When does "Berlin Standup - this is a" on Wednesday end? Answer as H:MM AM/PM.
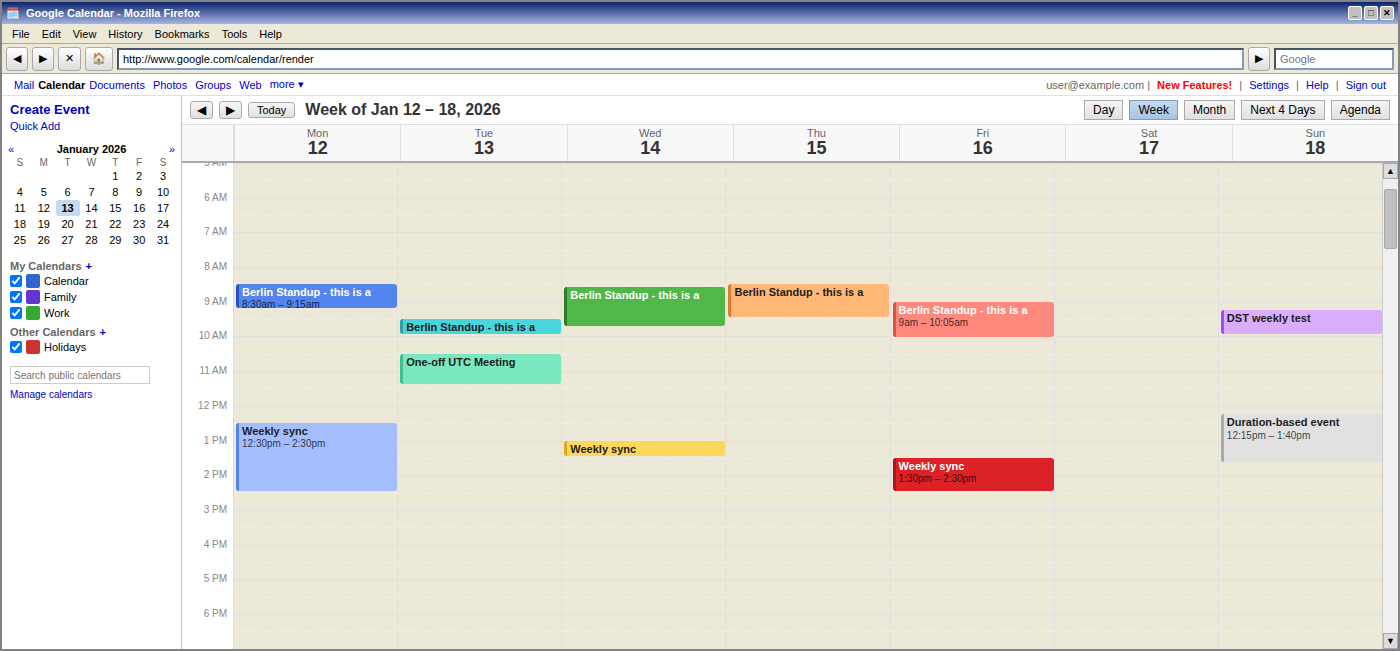
9:45 AM